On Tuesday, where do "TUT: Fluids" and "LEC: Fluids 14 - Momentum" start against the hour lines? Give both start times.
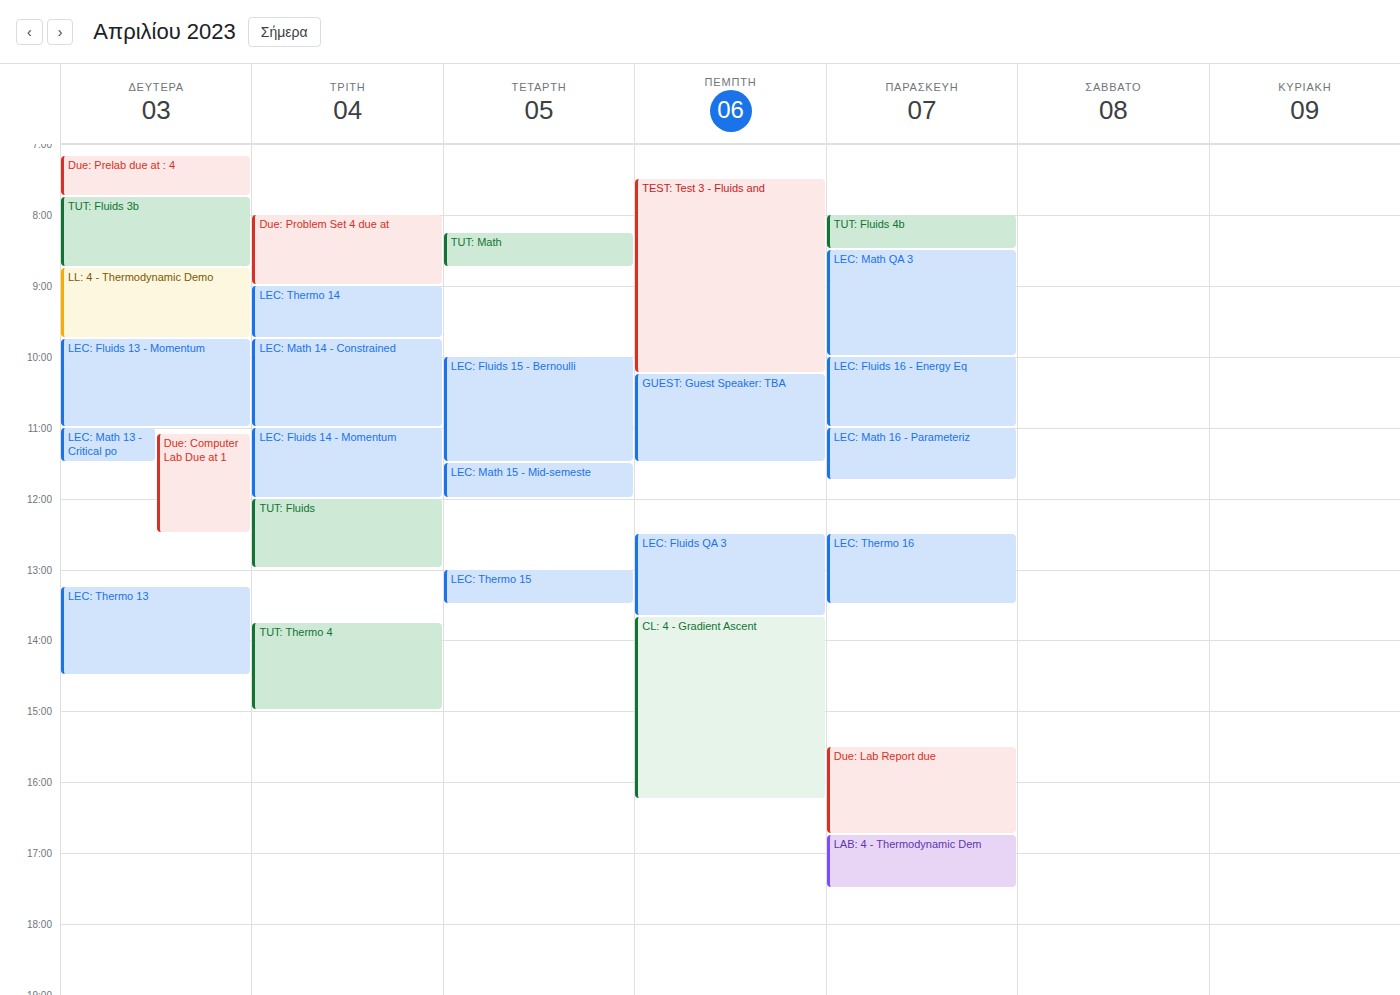
"TUT: Fluids": 12:00 PM, exactly on the 12 PM line. "LEC: Fluids 14 - Momentum": 11:00 AM, exactly on the 11 AM line.